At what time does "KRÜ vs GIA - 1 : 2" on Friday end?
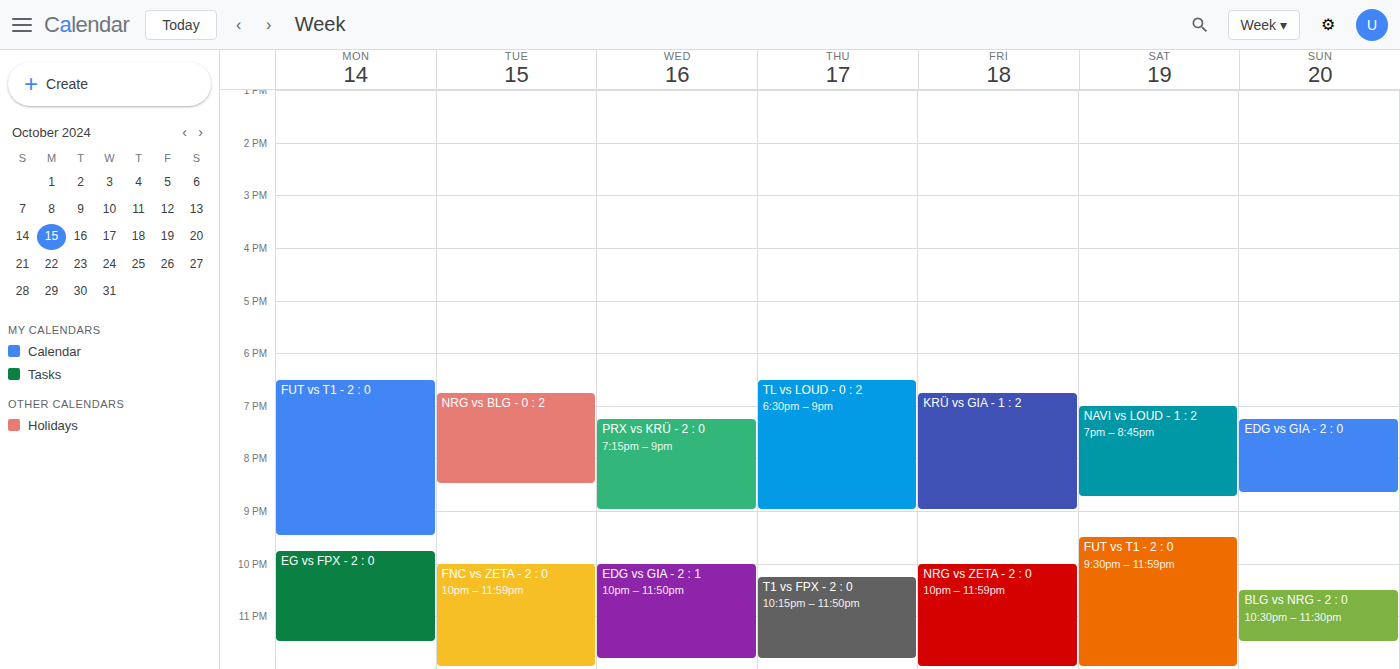
9:00 PM